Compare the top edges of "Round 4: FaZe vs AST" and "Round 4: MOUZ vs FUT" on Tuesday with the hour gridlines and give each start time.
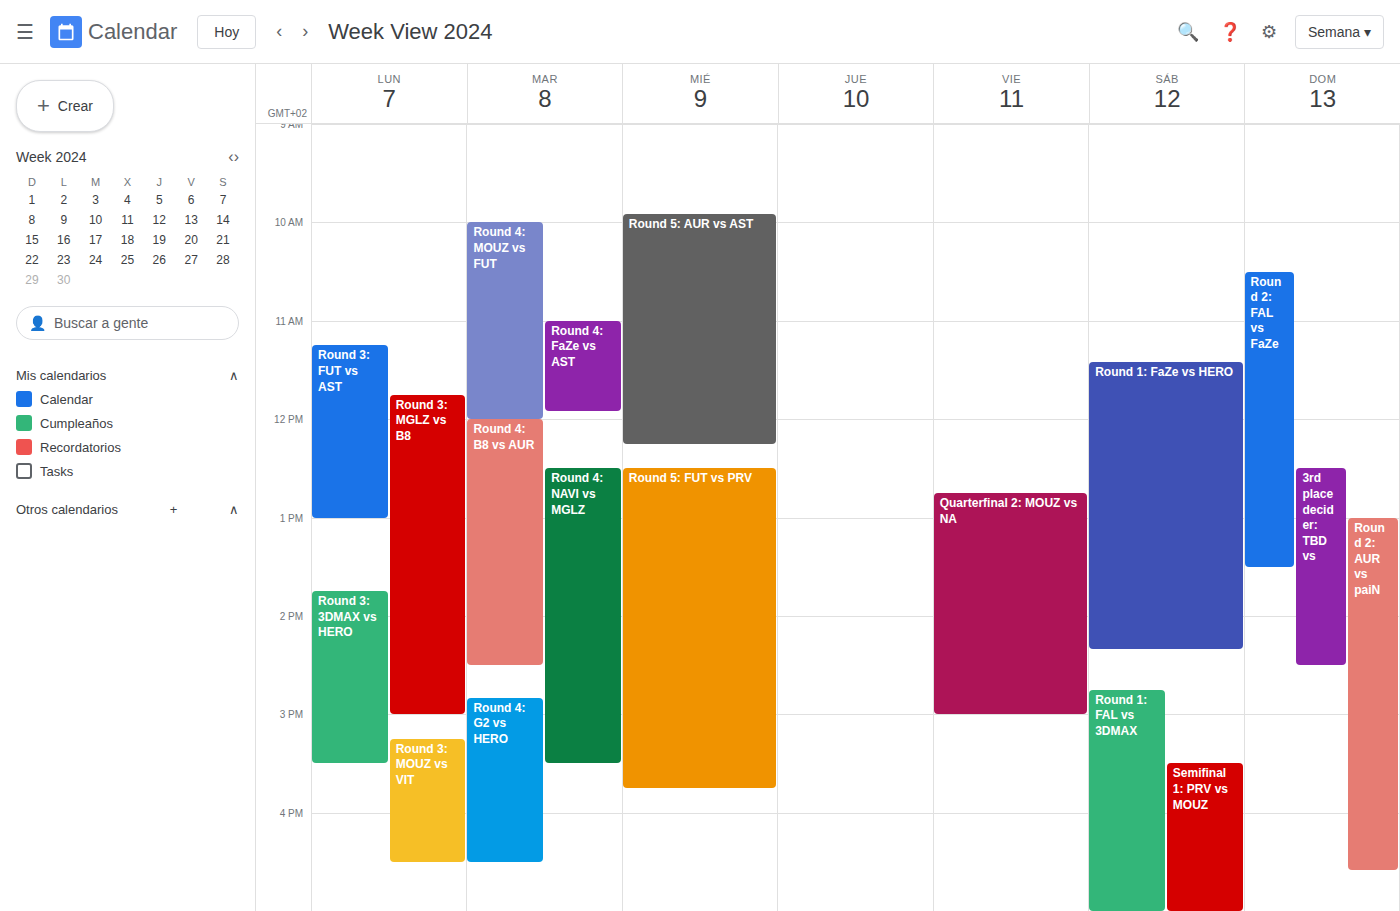
"Round 4: FaZe vs AST": 11:00 AM, exactly on the 11 AM line. "Round 4: MOUZ vs FUT": 10:00 AM, exactly on the 10 AM line.